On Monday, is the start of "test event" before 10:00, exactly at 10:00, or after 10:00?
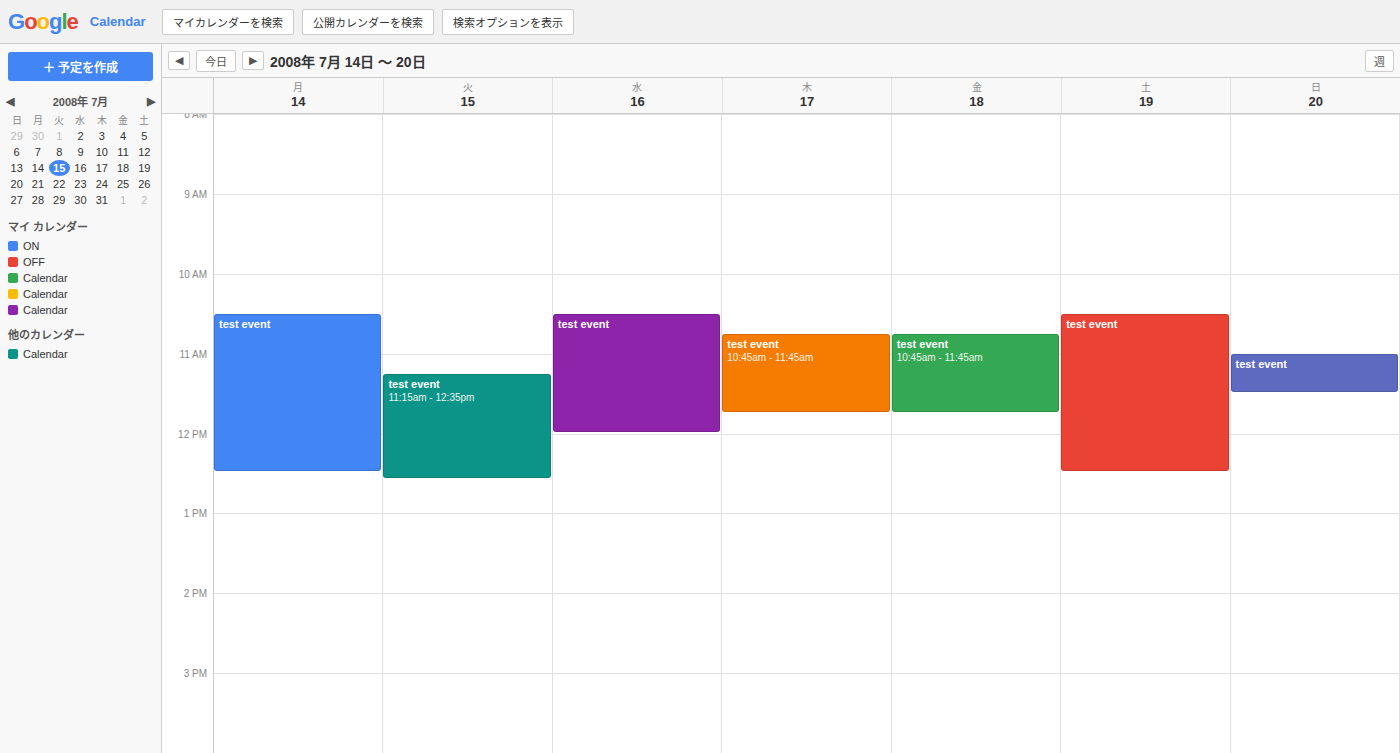
10:30 -- after 10:00, 30 minutes below the 10:00 line.